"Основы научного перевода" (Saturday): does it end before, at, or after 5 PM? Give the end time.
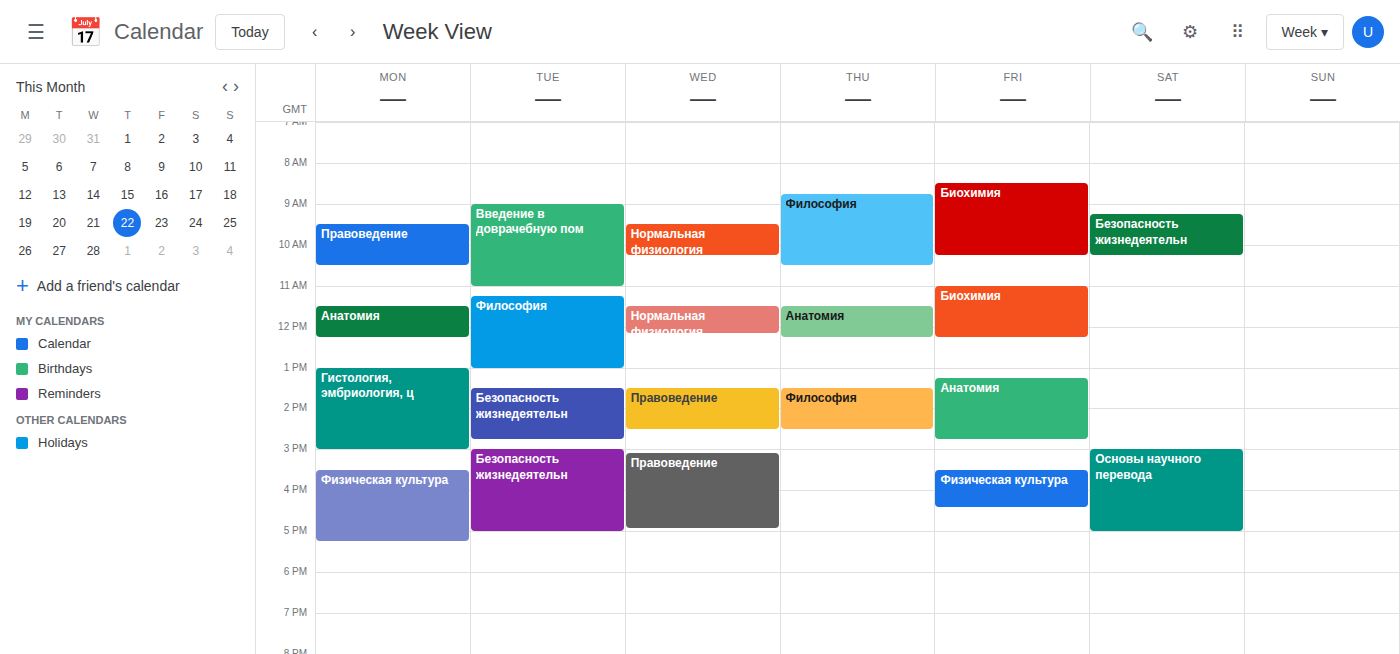
5:00 PM -- exactly at 5 PM, on the 5 PM line.